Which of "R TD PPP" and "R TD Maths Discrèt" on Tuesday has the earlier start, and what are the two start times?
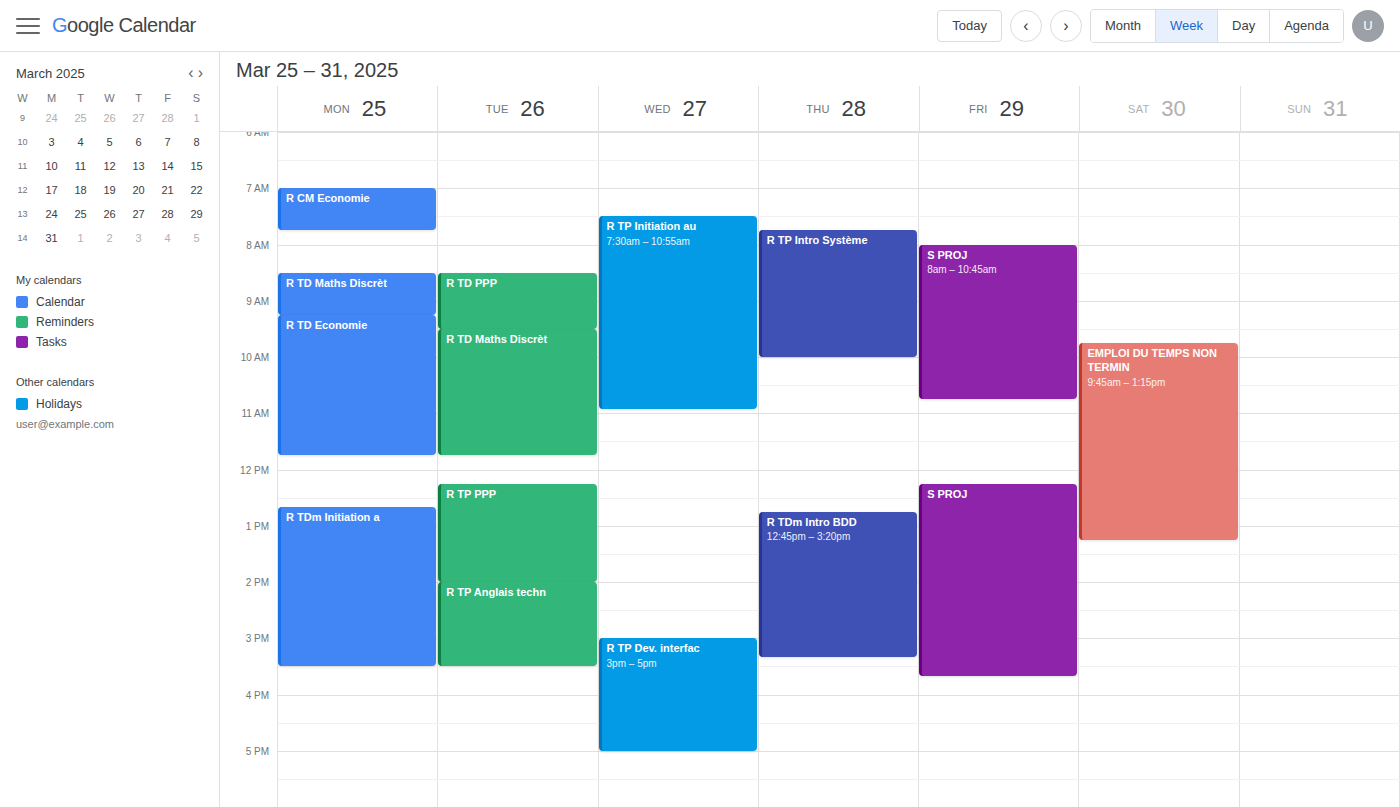
"R TD PPP" 8:30 AM; "R TD Maths Discrèt" 9:30 AM.